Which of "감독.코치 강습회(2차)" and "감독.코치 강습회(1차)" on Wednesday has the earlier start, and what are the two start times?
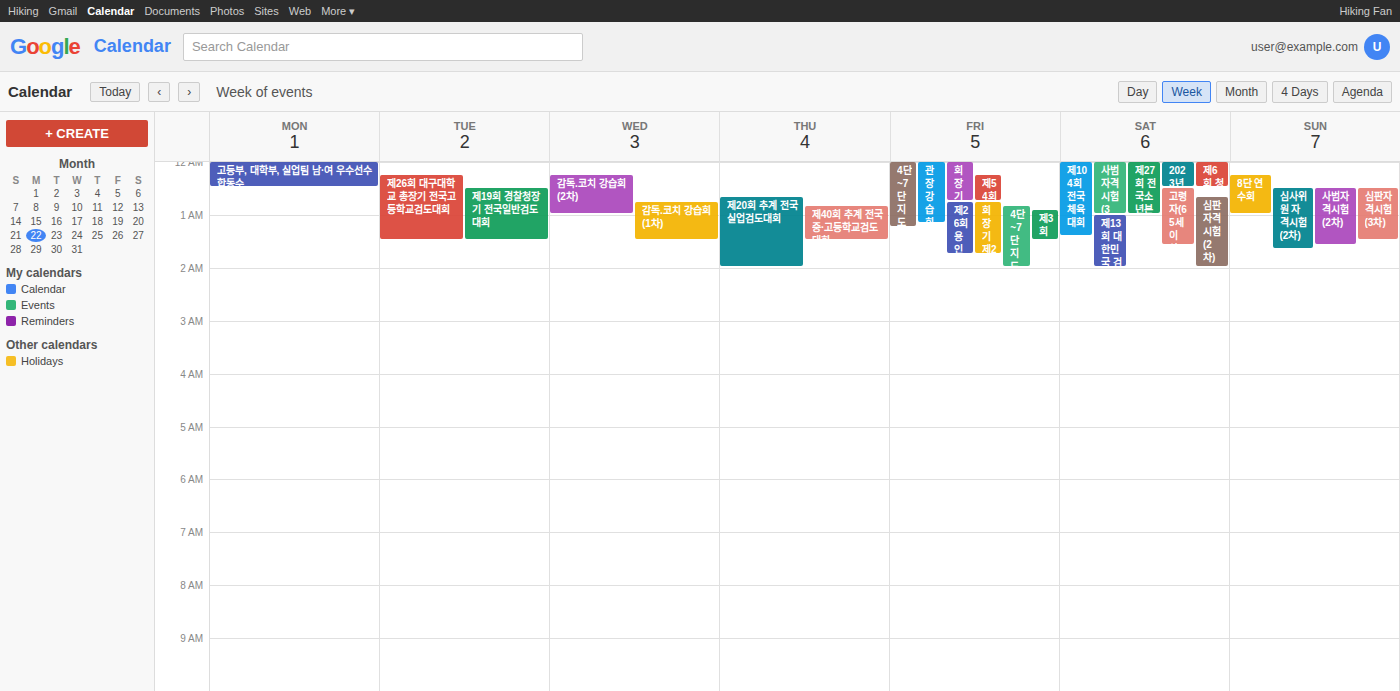
"감독.코치 강습회(2차)" 12:15 AM; "감독.코치 강습회(1차)" 12:45 AM.